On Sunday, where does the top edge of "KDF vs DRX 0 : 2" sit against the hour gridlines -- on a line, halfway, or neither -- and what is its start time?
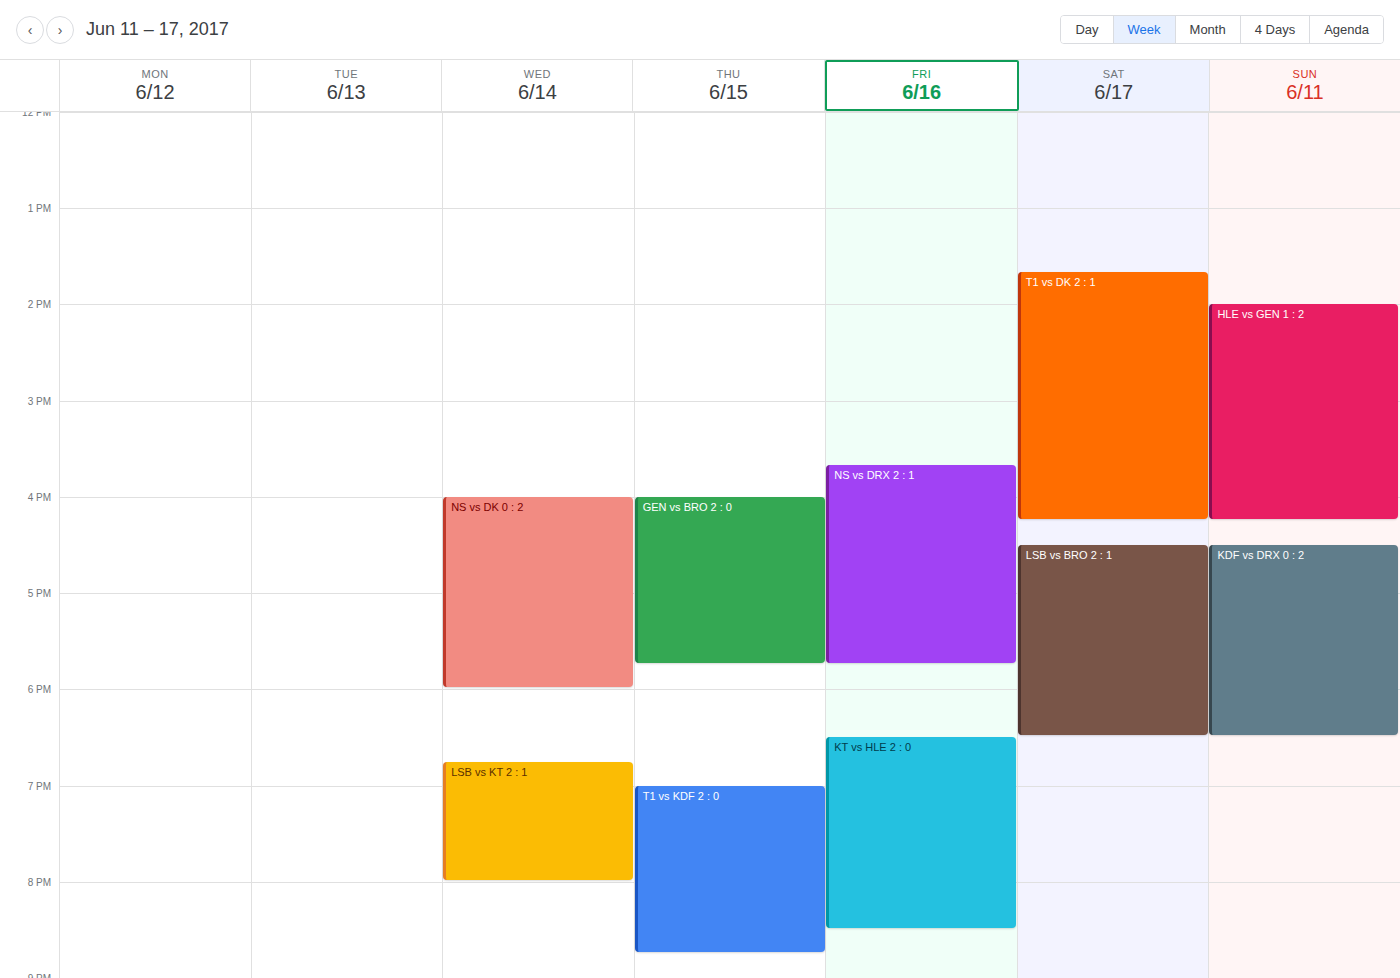
4:30 PM -- halfway between the 4 PM and 5 PM lines.